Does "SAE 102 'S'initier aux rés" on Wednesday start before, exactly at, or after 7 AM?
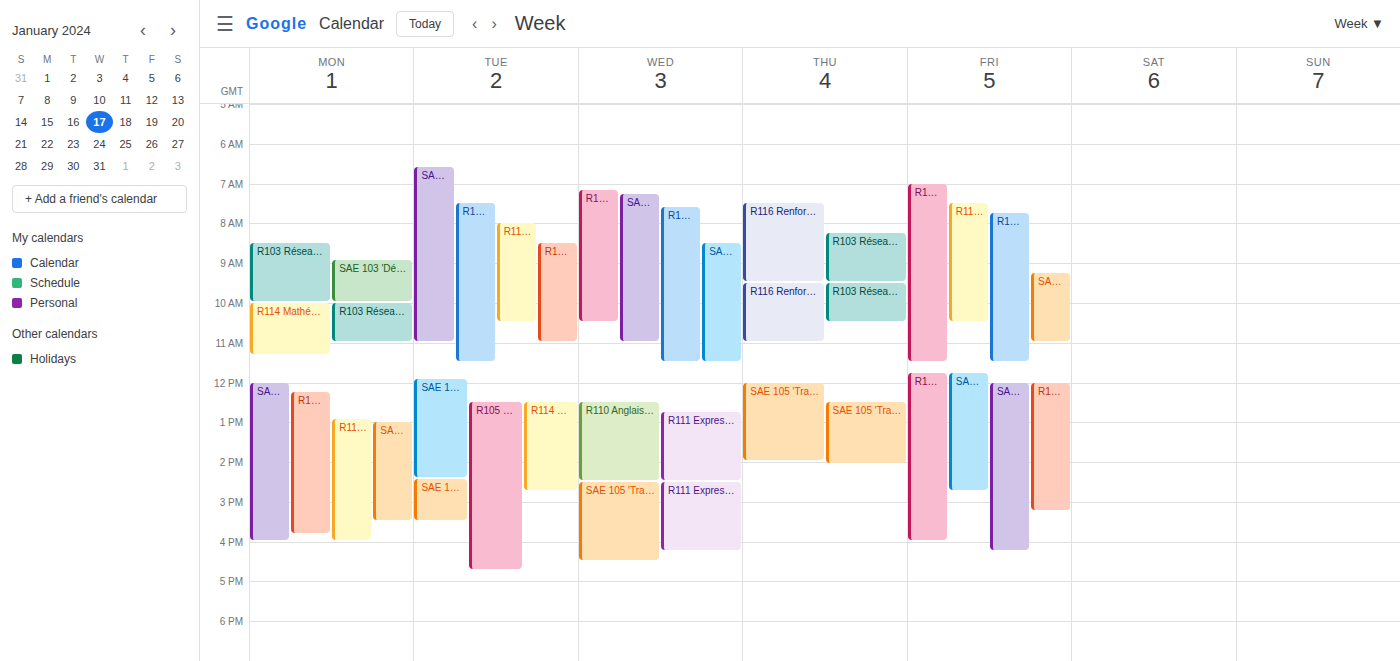
7:15 AM -- after 7 AM, 15 minutes below the 7 AM line.